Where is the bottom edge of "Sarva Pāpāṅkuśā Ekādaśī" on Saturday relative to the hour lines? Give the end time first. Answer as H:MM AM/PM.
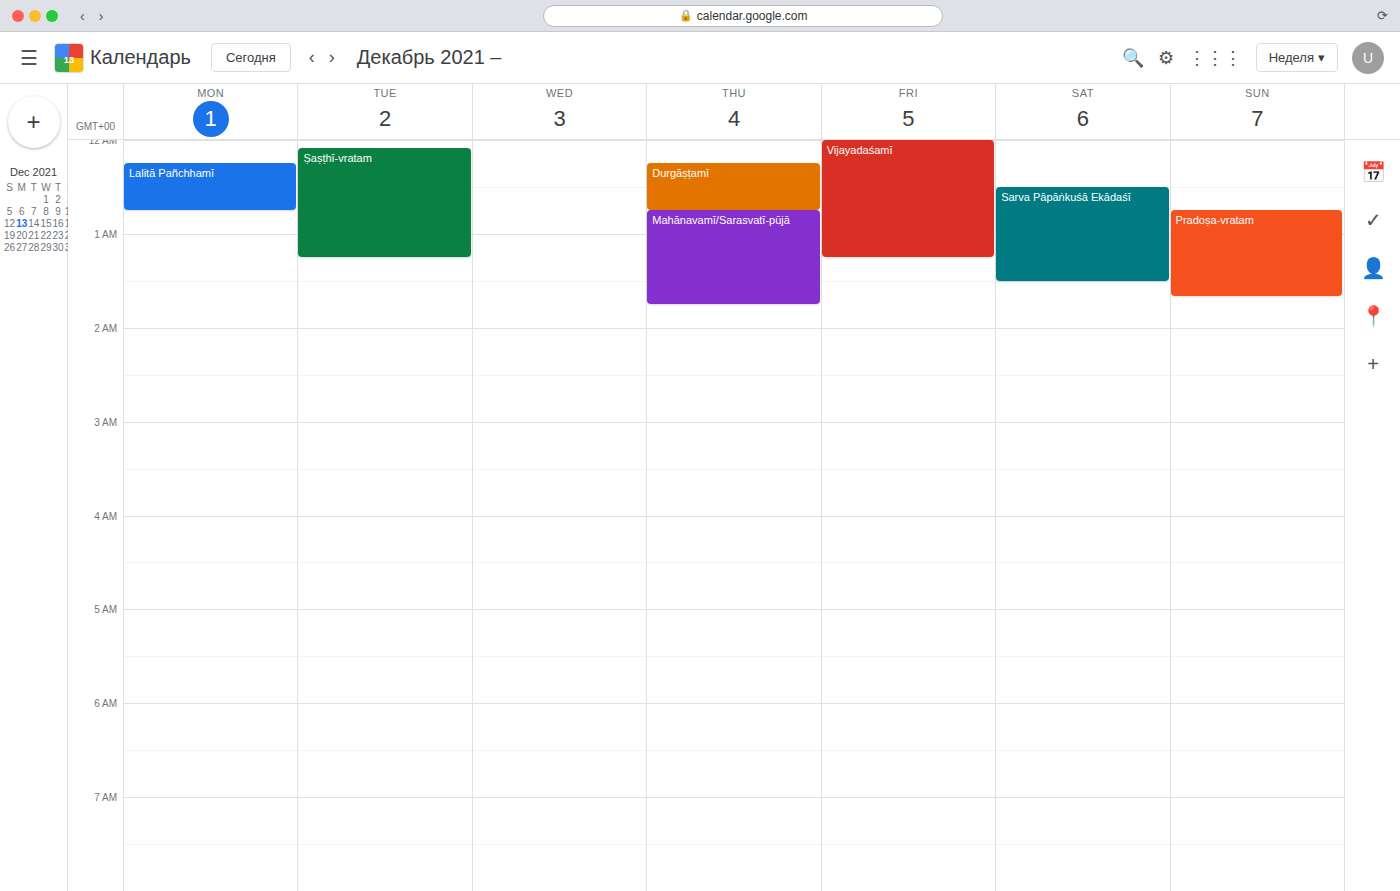
1:30 AM -- halfway between the 1 AM and 2 AM lines.